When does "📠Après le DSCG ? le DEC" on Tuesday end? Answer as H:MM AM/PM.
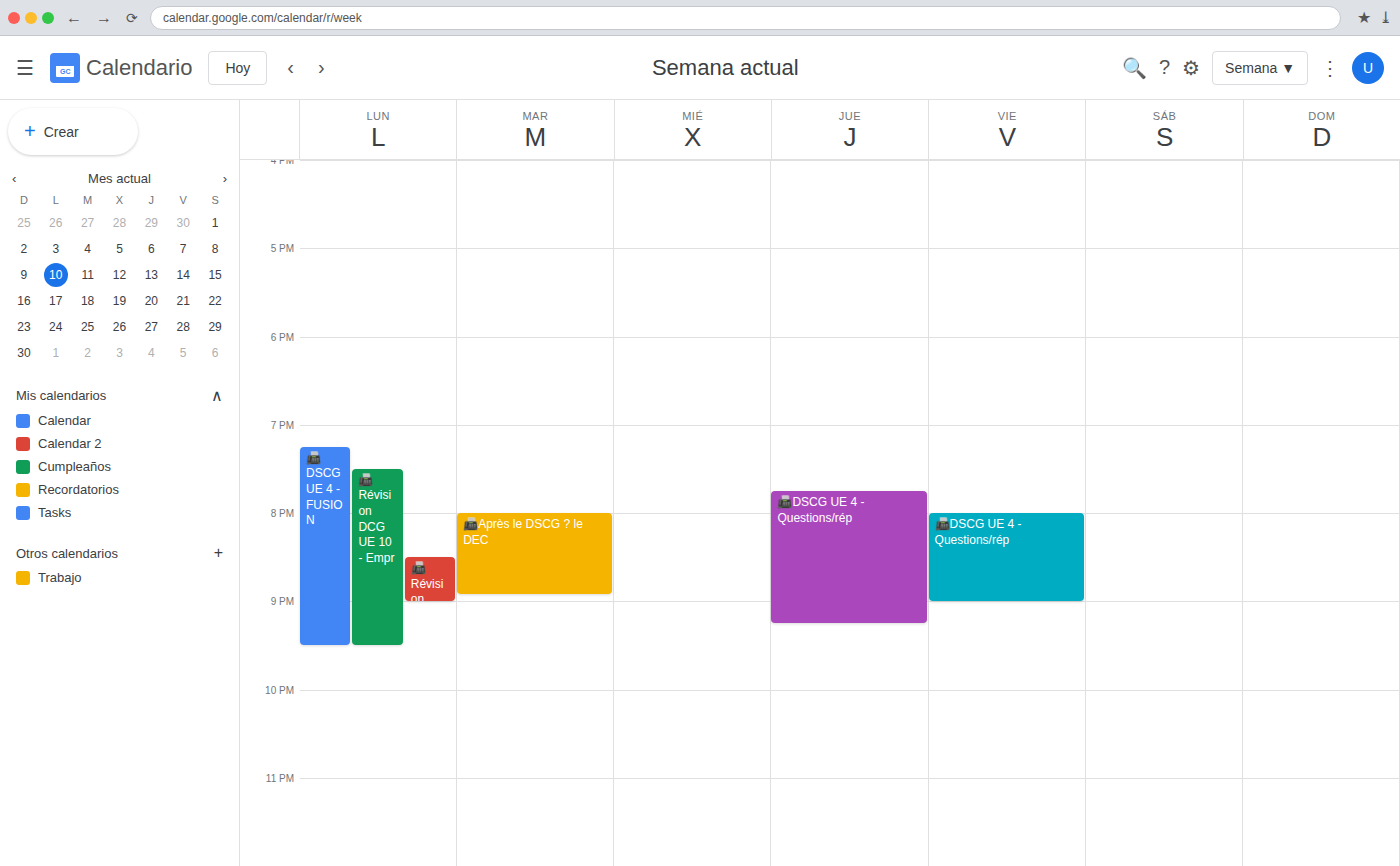
8:55 PM